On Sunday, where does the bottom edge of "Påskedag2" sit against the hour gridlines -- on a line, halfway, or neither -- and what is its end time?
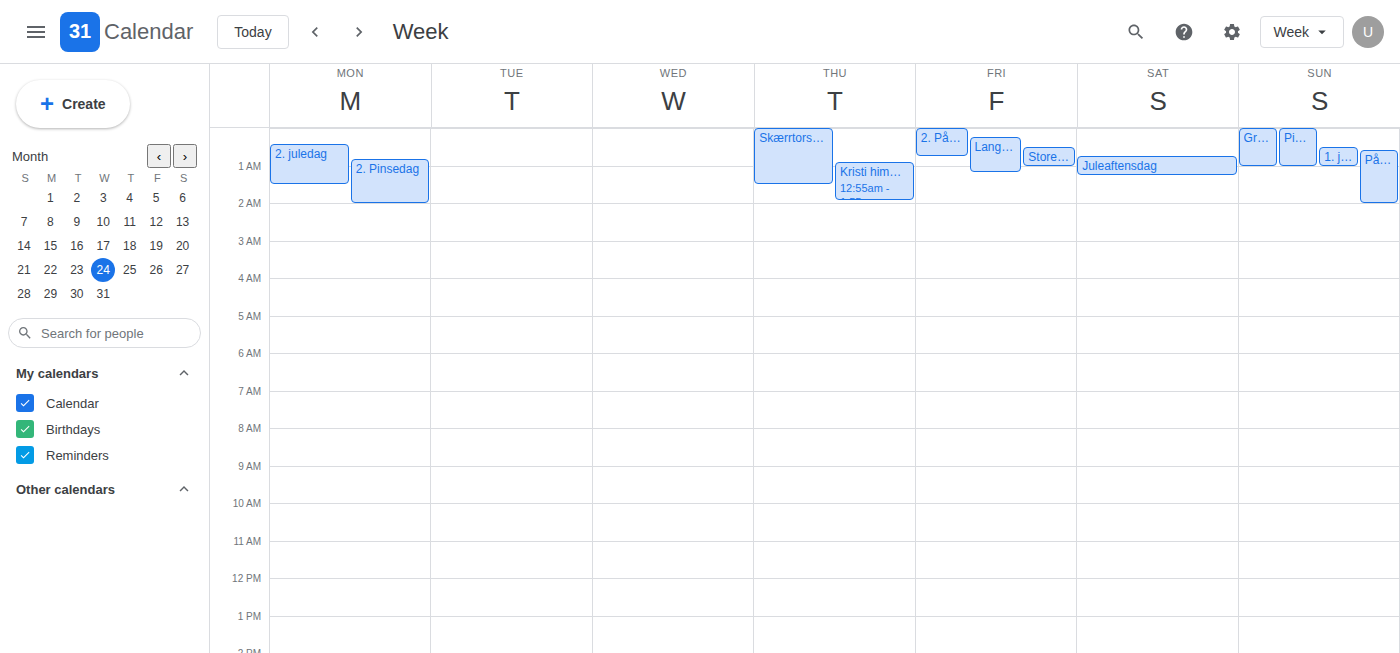
2:00 AM -- exactly on the 2 AM line.